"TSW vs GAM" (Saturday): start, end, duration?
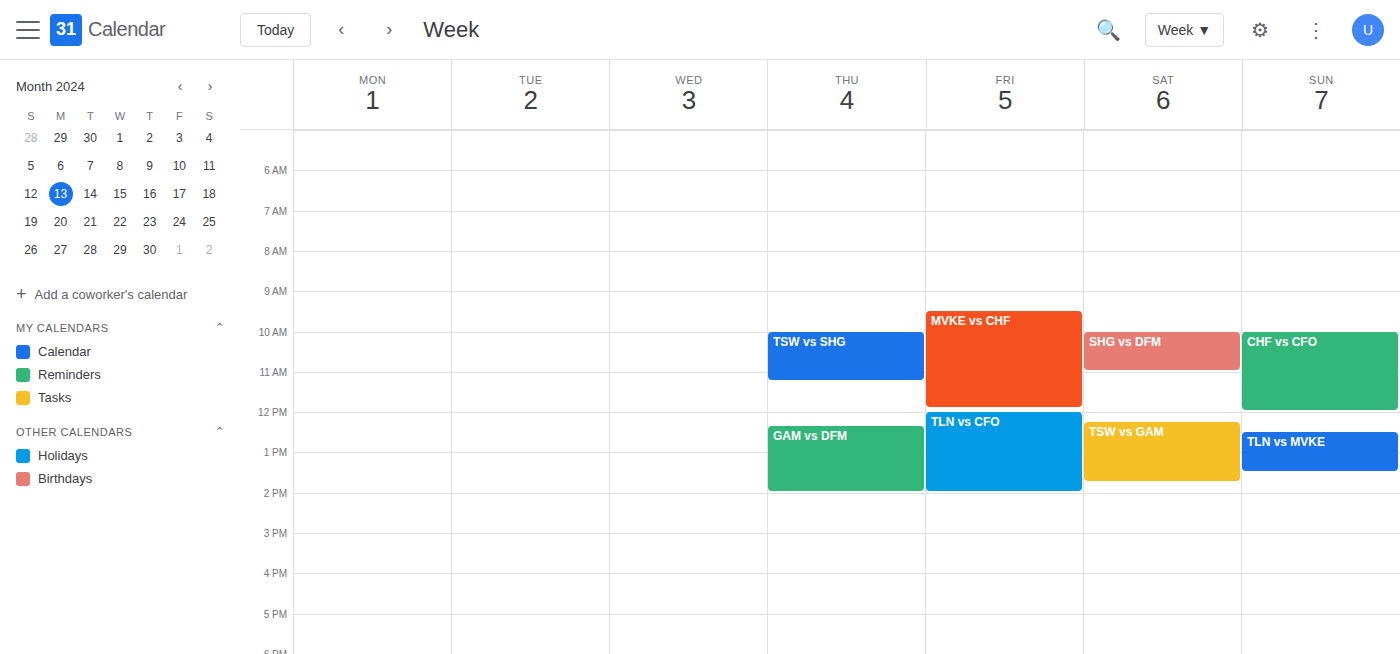
12:15 to 13:45, 1 hour 30 minutes